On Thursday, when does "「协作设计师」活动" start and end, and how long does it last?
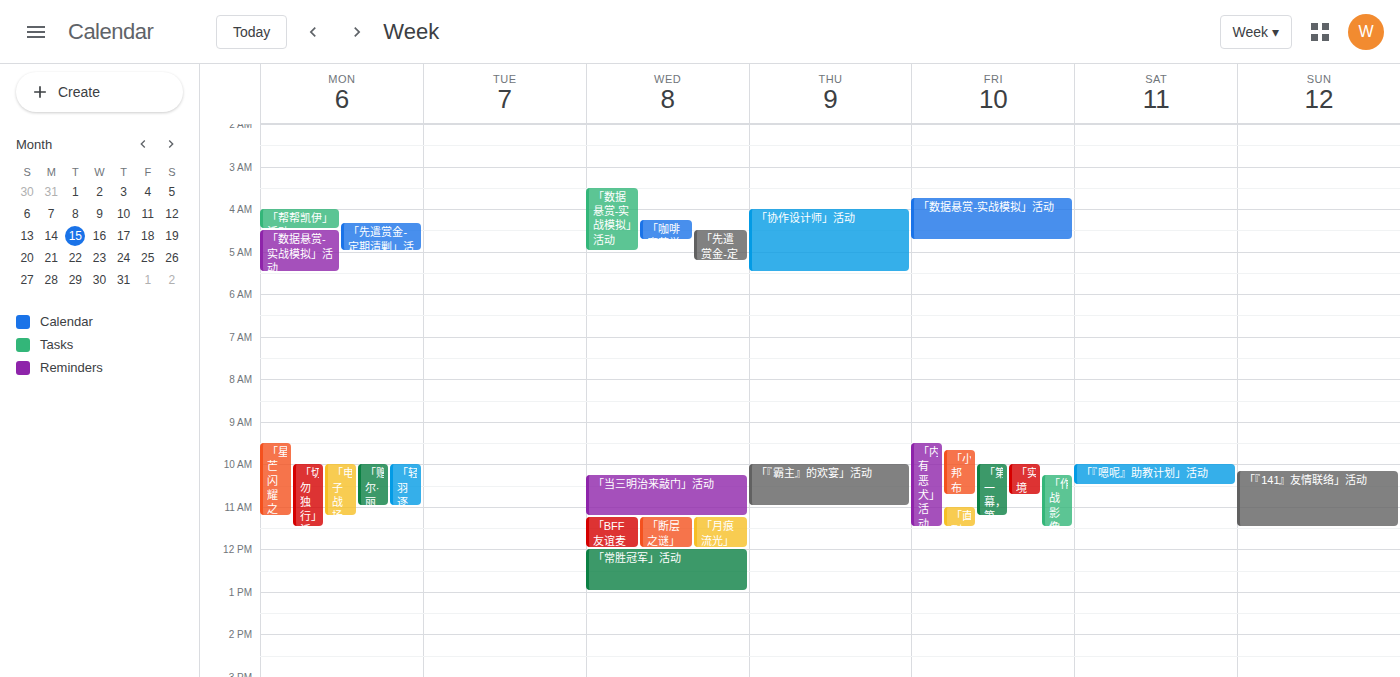
4:00 AM to 5:30 AM, 1 hour 30 minutes